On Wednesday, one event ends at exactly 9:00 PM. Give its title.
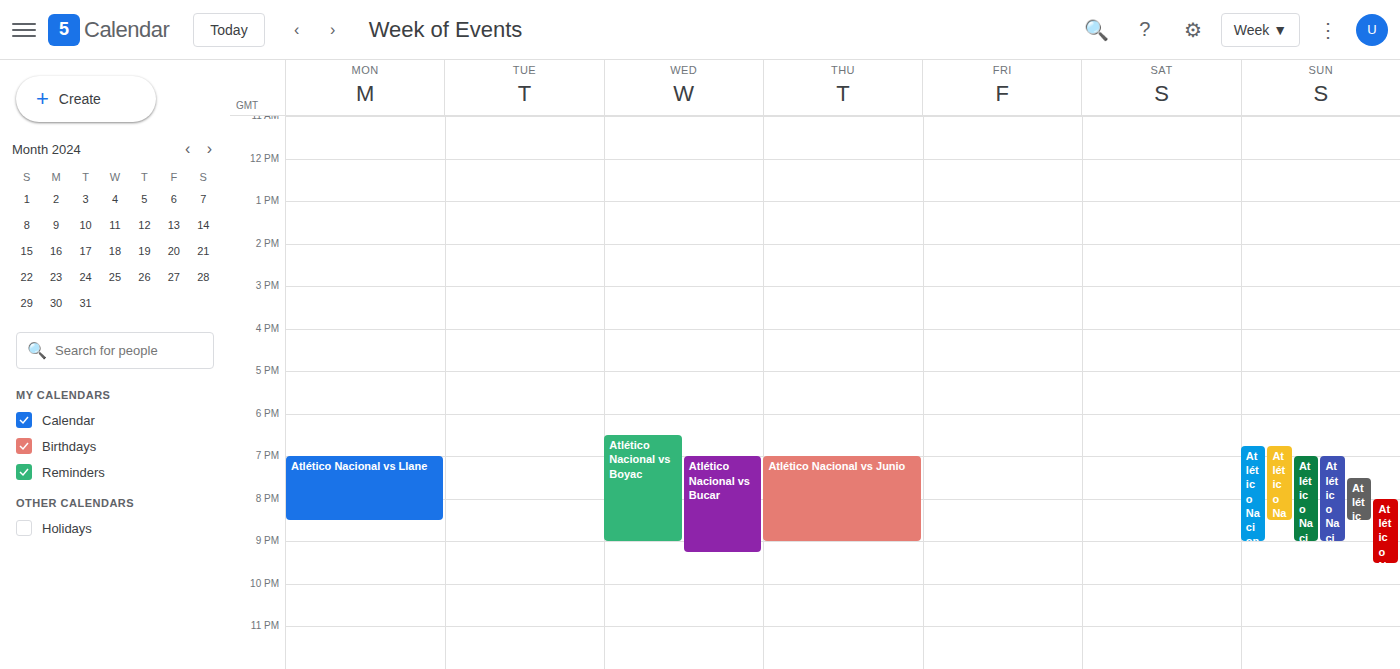
"Atlético Nacional vs Boyac"